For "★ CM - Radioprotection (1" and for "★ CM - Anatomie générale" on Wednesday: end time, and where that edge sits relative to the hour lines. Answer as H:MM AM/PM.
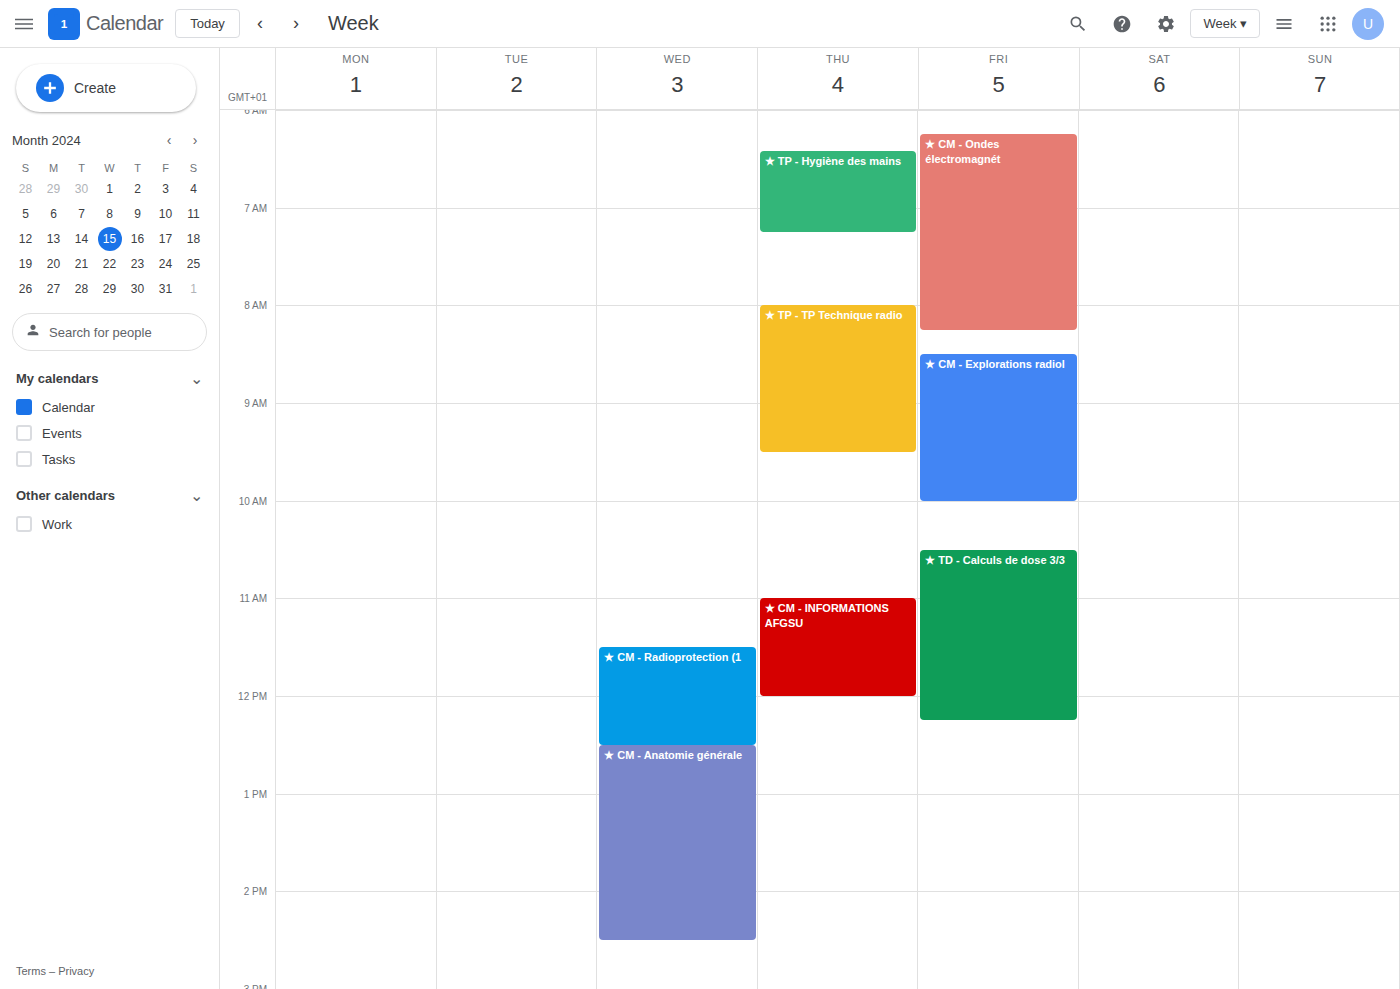
"★ CM - Radioprotection (1": 12:30 PM, halfway between the 12 PM and 1 PM lines. "★ CM - Anatomie générale": 2:30 PM, halfway between the 2 PM and 3 PM lines.